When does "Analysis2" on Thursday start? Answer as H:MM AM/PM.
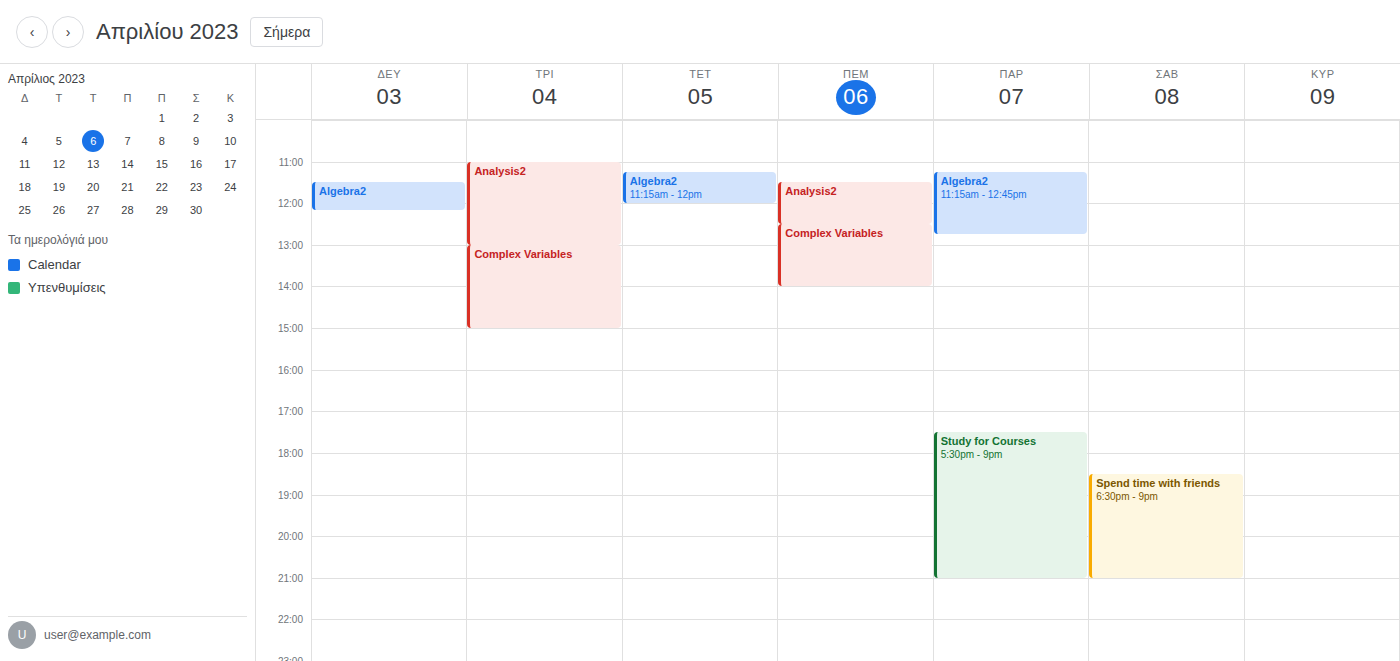
11:30 AM